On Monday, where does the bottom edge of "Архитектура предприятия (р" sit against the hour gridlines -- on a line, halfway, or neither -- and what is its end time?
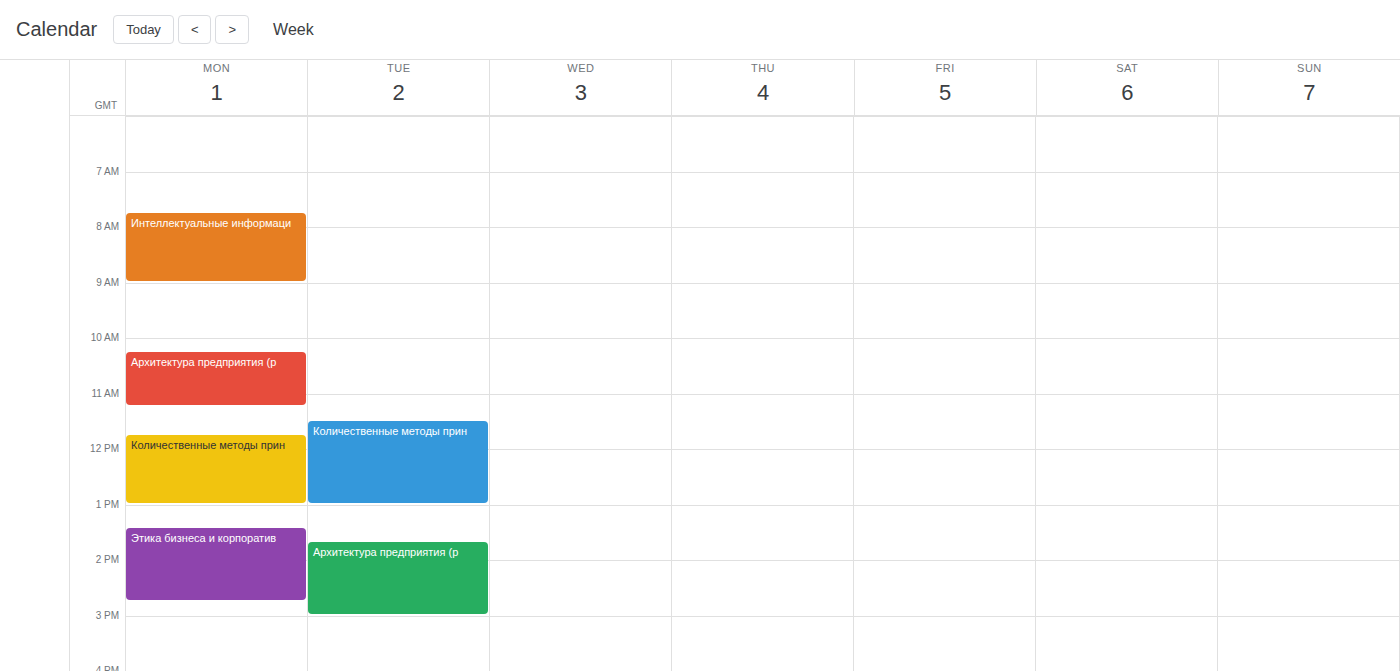
11:15 AM -- neither: a quarter of the way from the 11 AM line to the 12 PM line.